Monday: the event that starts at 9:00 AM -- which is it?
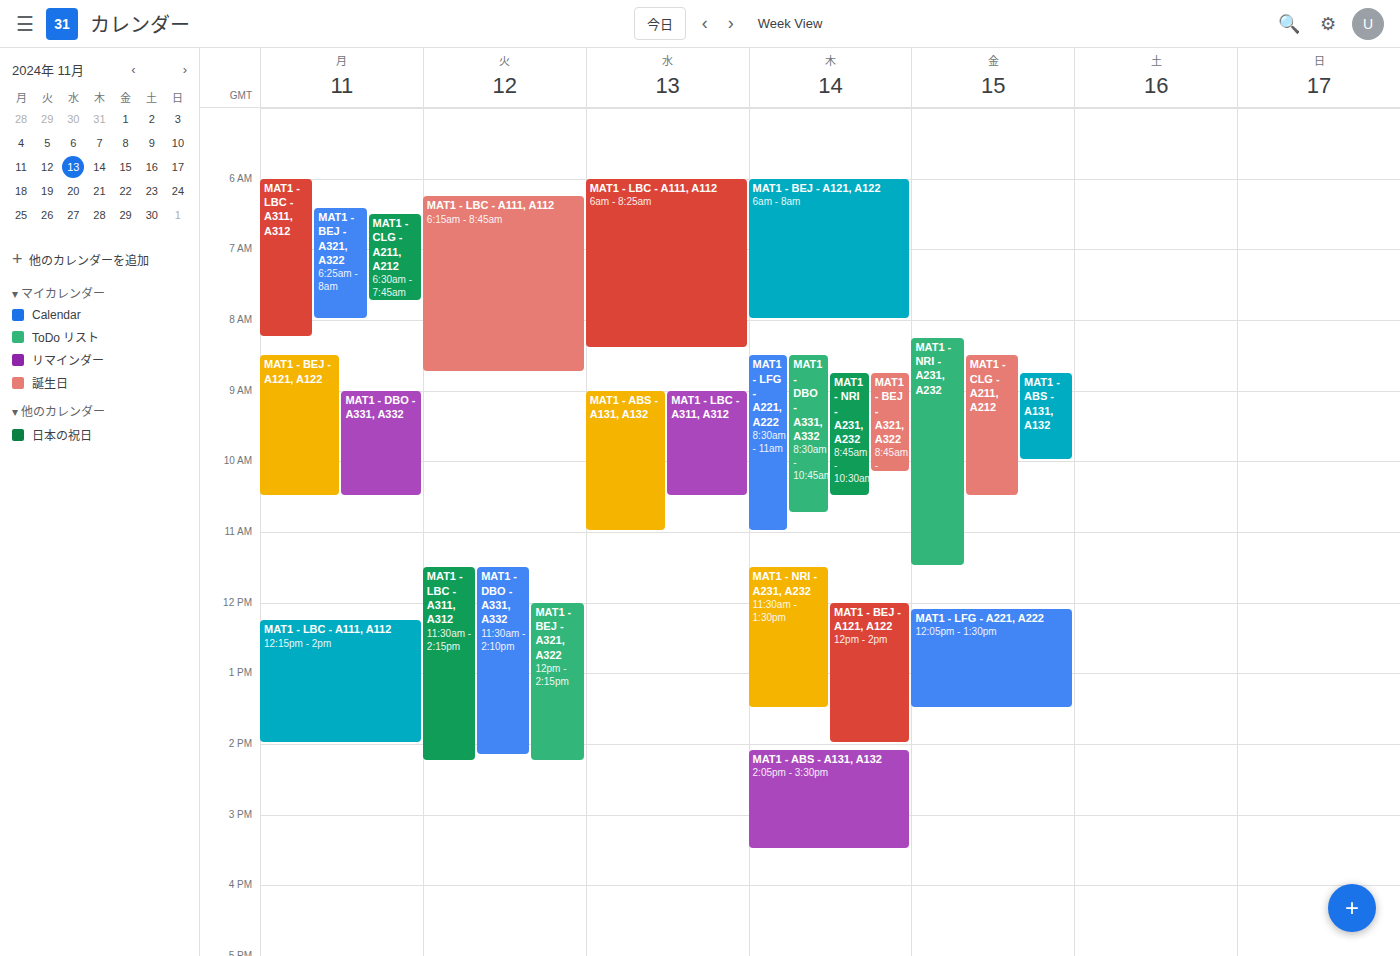
"MAT1 - DBO - A331, A332"